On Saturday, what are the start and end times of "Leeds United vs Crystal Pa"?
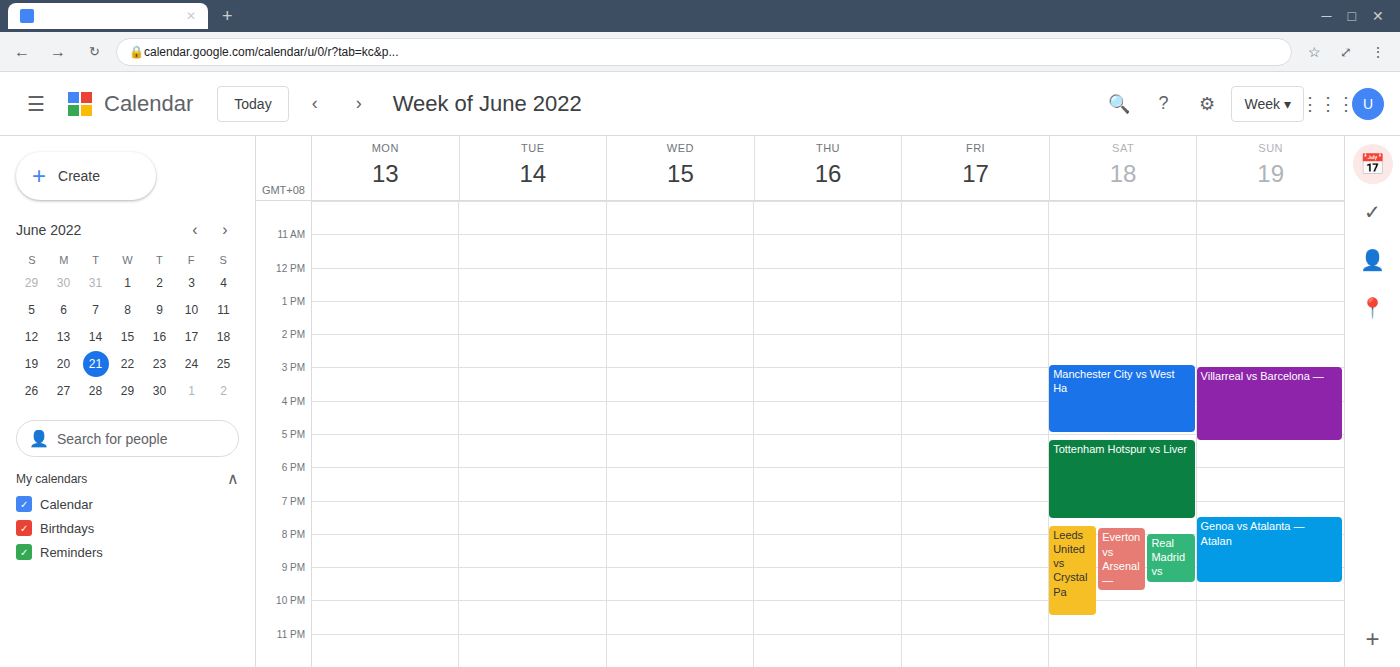
7:45 PM to 10:30 PM